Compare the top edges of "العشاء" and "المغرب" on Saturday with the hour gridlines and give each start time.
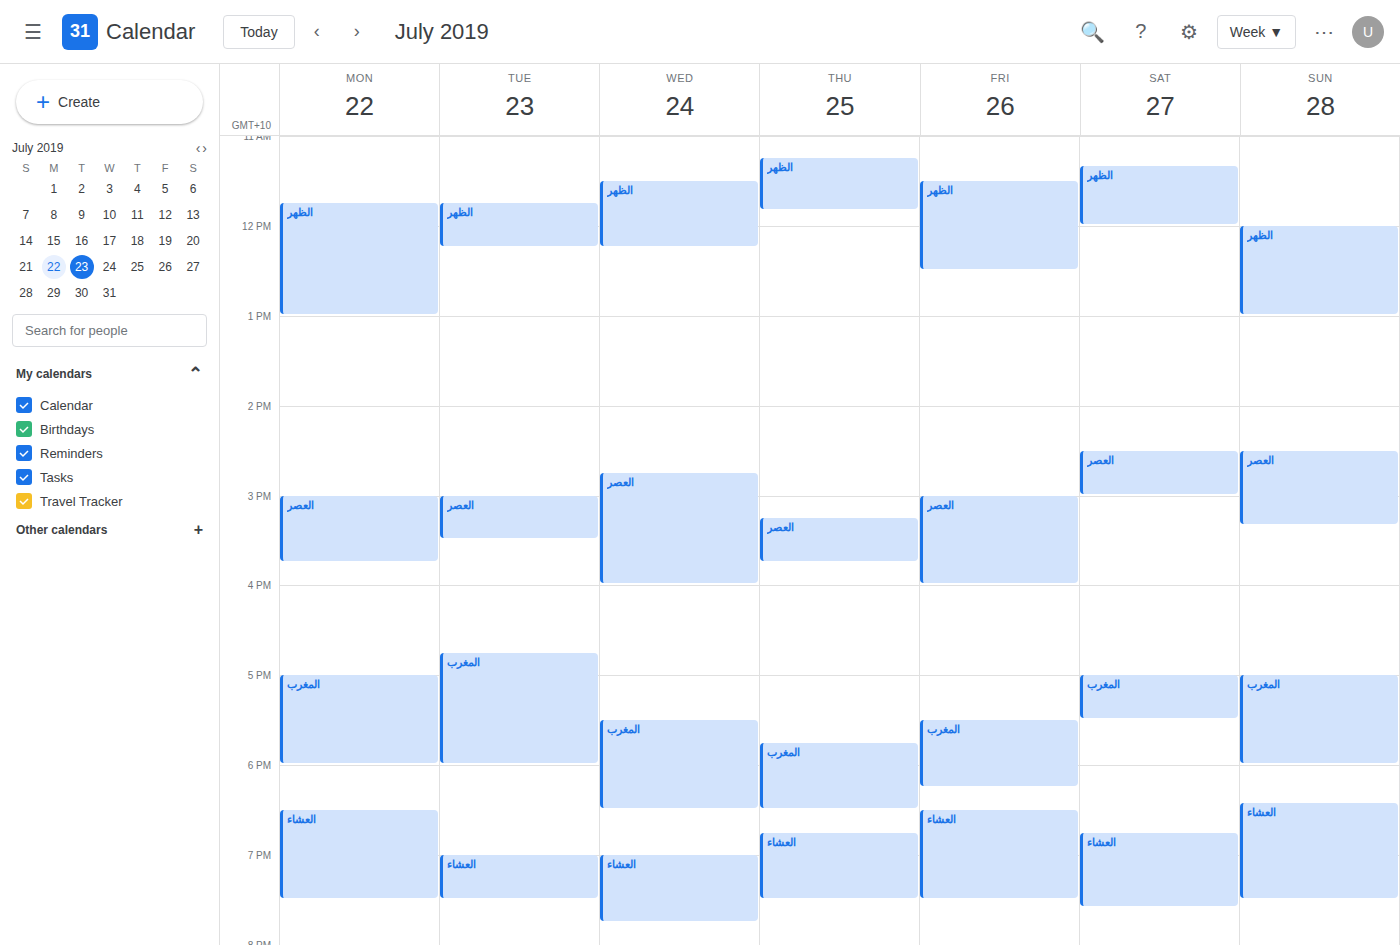
"العشاء": 6:45 PM, neither: three quarters of the way from the 6 PM line to the 7 PM line. "المغرب": 5:00 PM, exactly on the 5 PM line.